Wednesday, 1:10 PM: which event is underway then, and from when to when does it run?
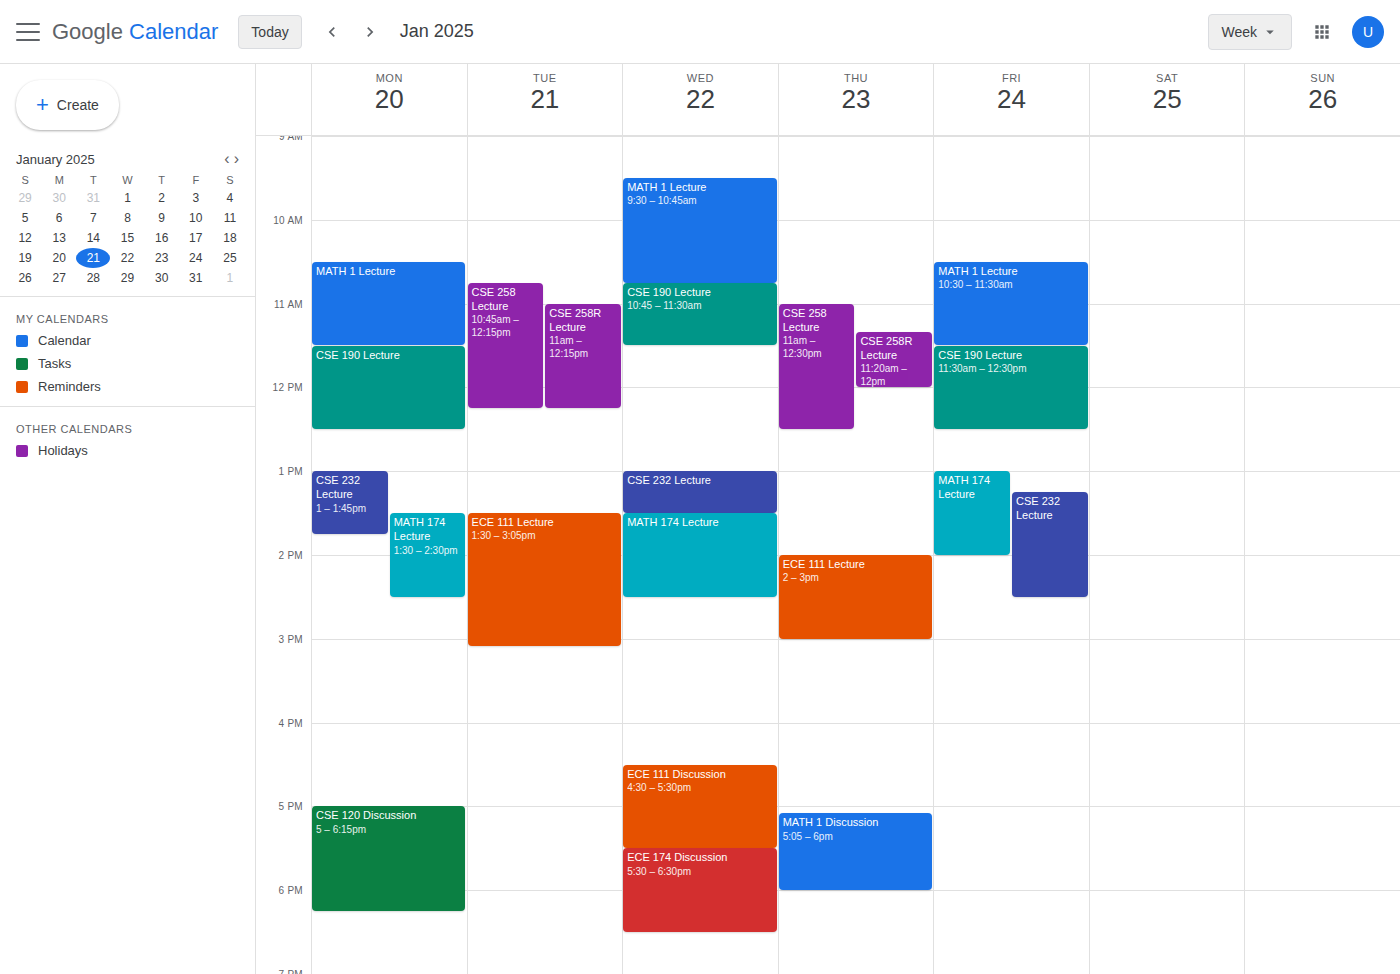
"CSE 232 Lecture", 1:00 PM to 1:30 PM